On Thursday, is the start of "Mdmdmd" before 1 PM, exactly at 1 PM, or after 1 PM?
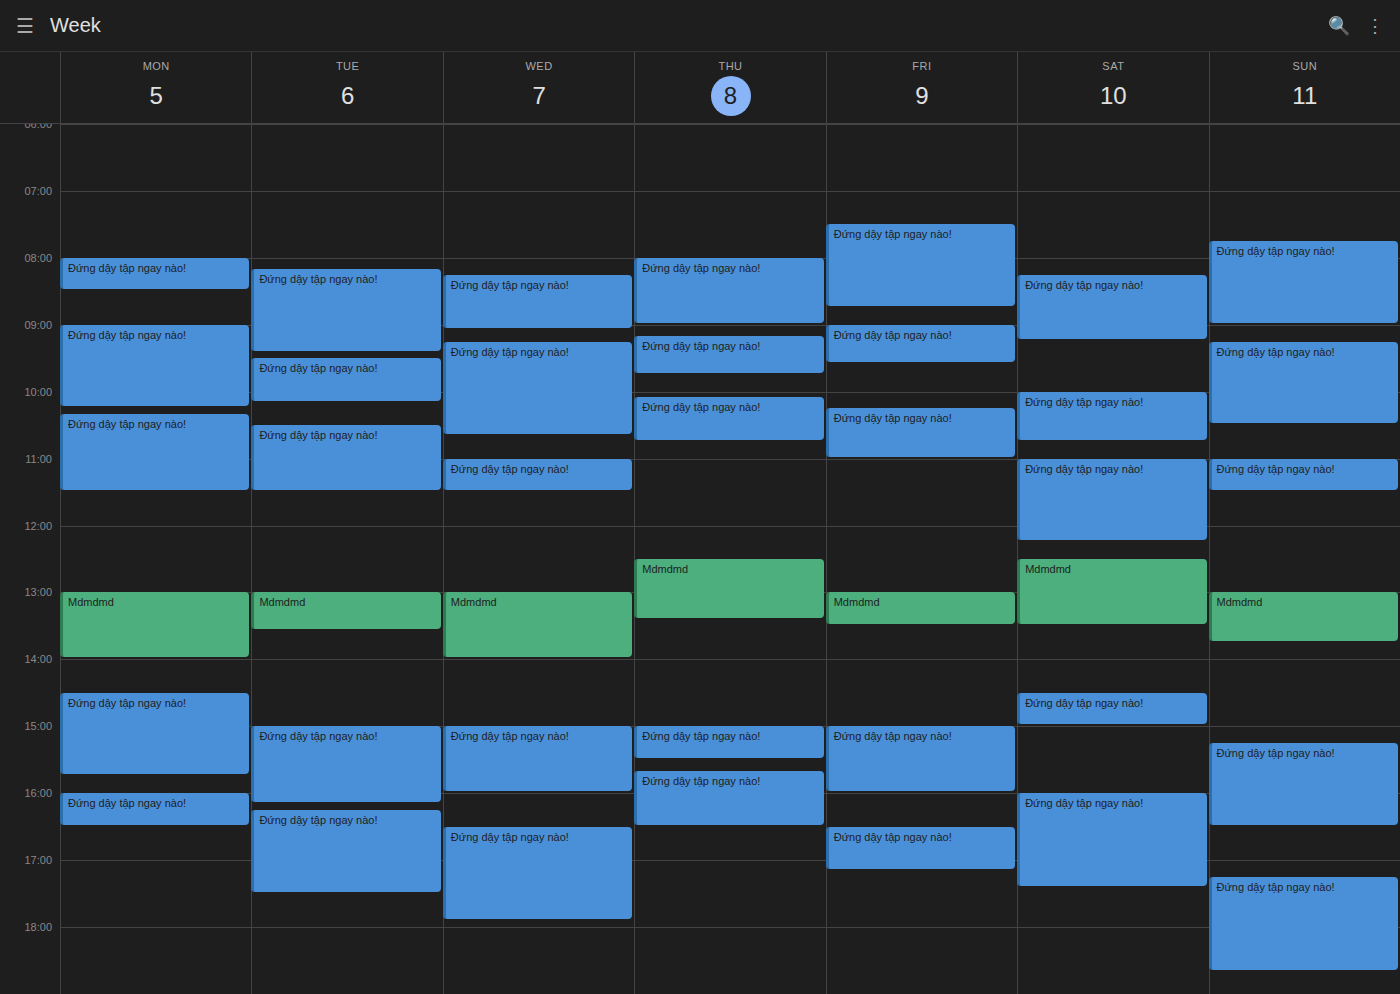
12:30 PM -- before 1 PM, 30 minutes above the 1 PM line.